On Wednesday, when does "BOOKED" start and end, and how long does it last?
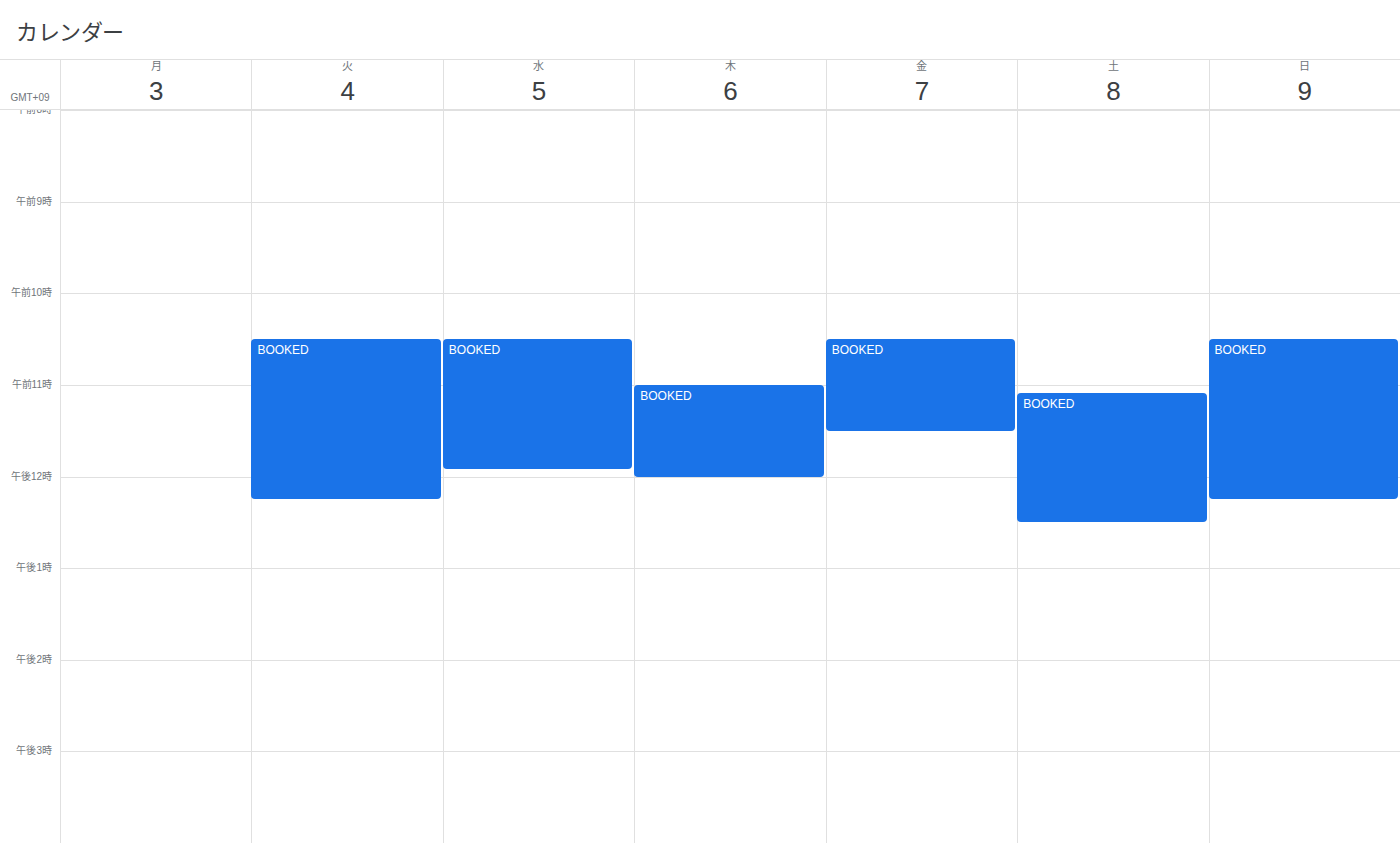
10:30 AM to 11:55 AM, 1 hour 25 minutes